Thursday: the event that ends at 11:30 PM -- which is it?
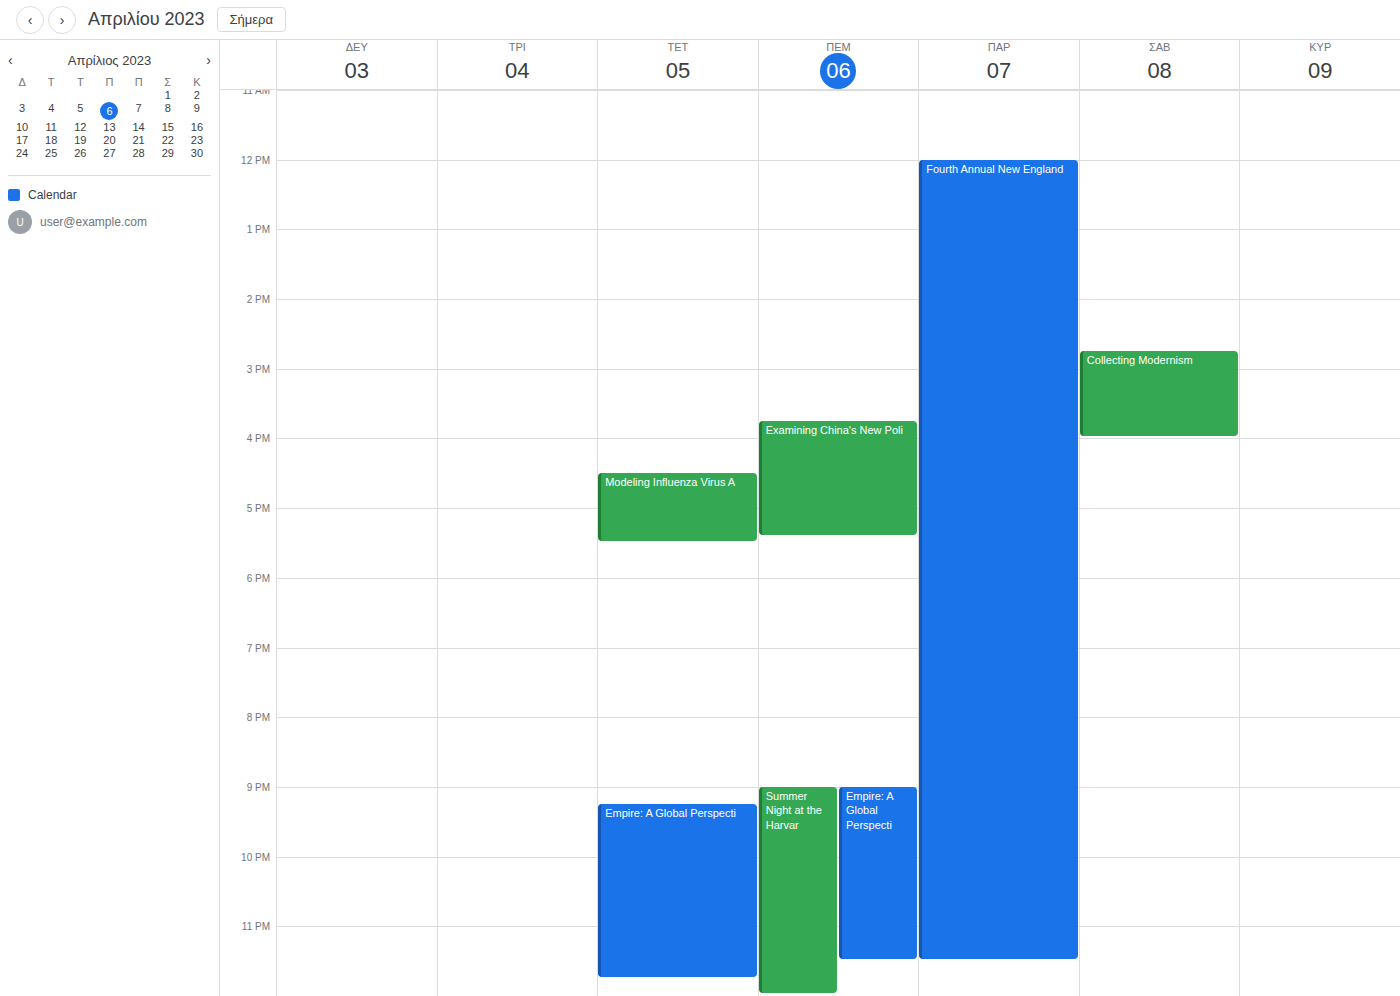
"Empire: A Global Perspecti"